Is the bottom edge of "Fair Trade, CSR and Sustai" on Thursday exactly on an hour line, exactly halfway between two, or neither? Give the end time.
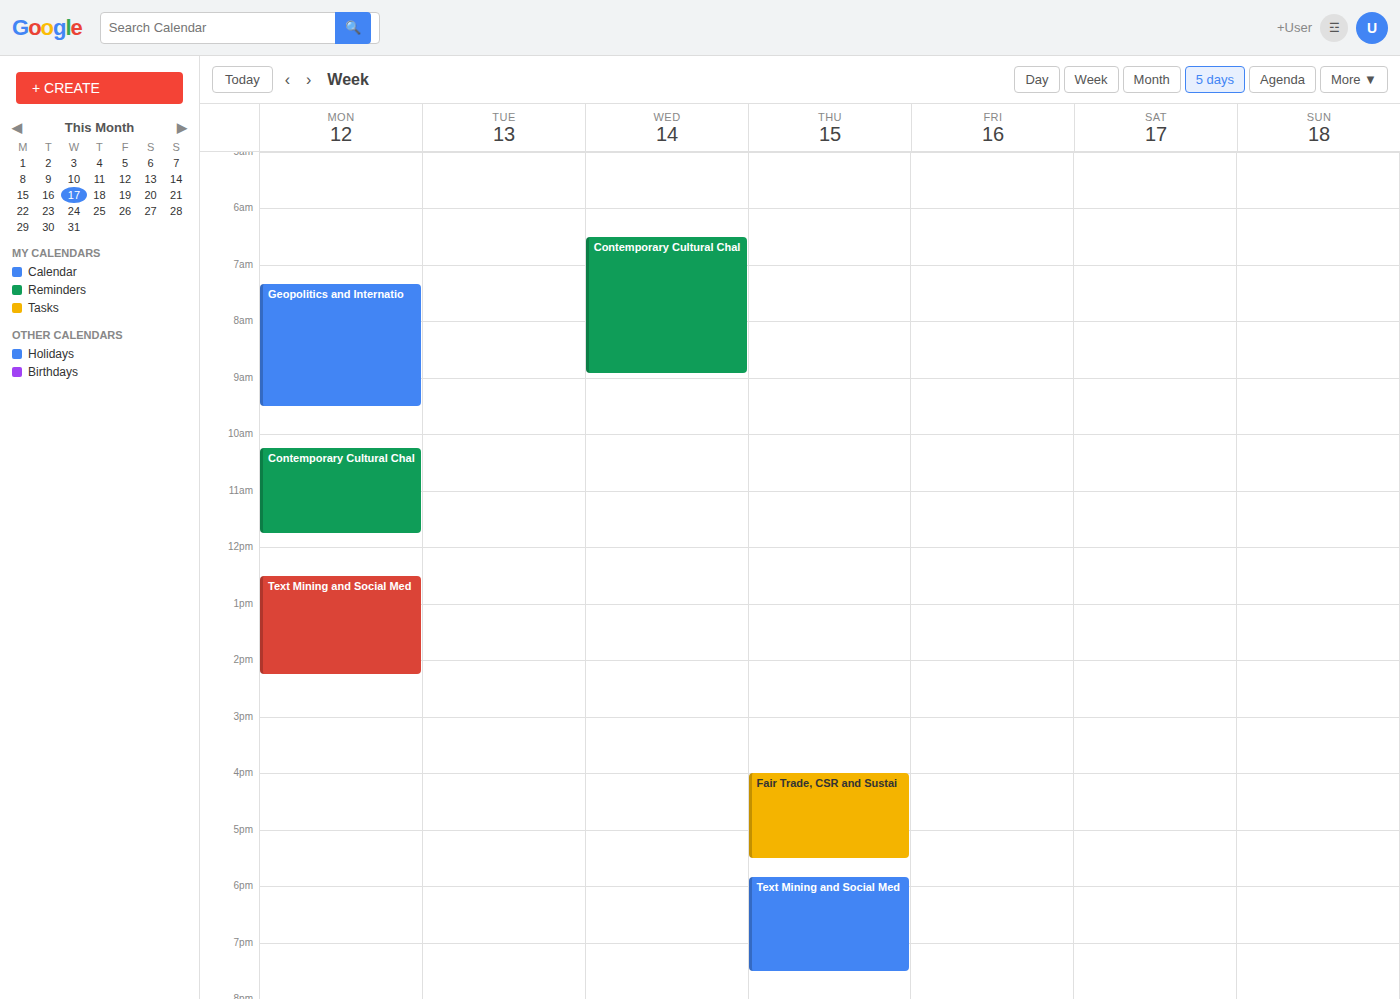
17:30 -- halfway between the 17:00 and 18:00 lines.